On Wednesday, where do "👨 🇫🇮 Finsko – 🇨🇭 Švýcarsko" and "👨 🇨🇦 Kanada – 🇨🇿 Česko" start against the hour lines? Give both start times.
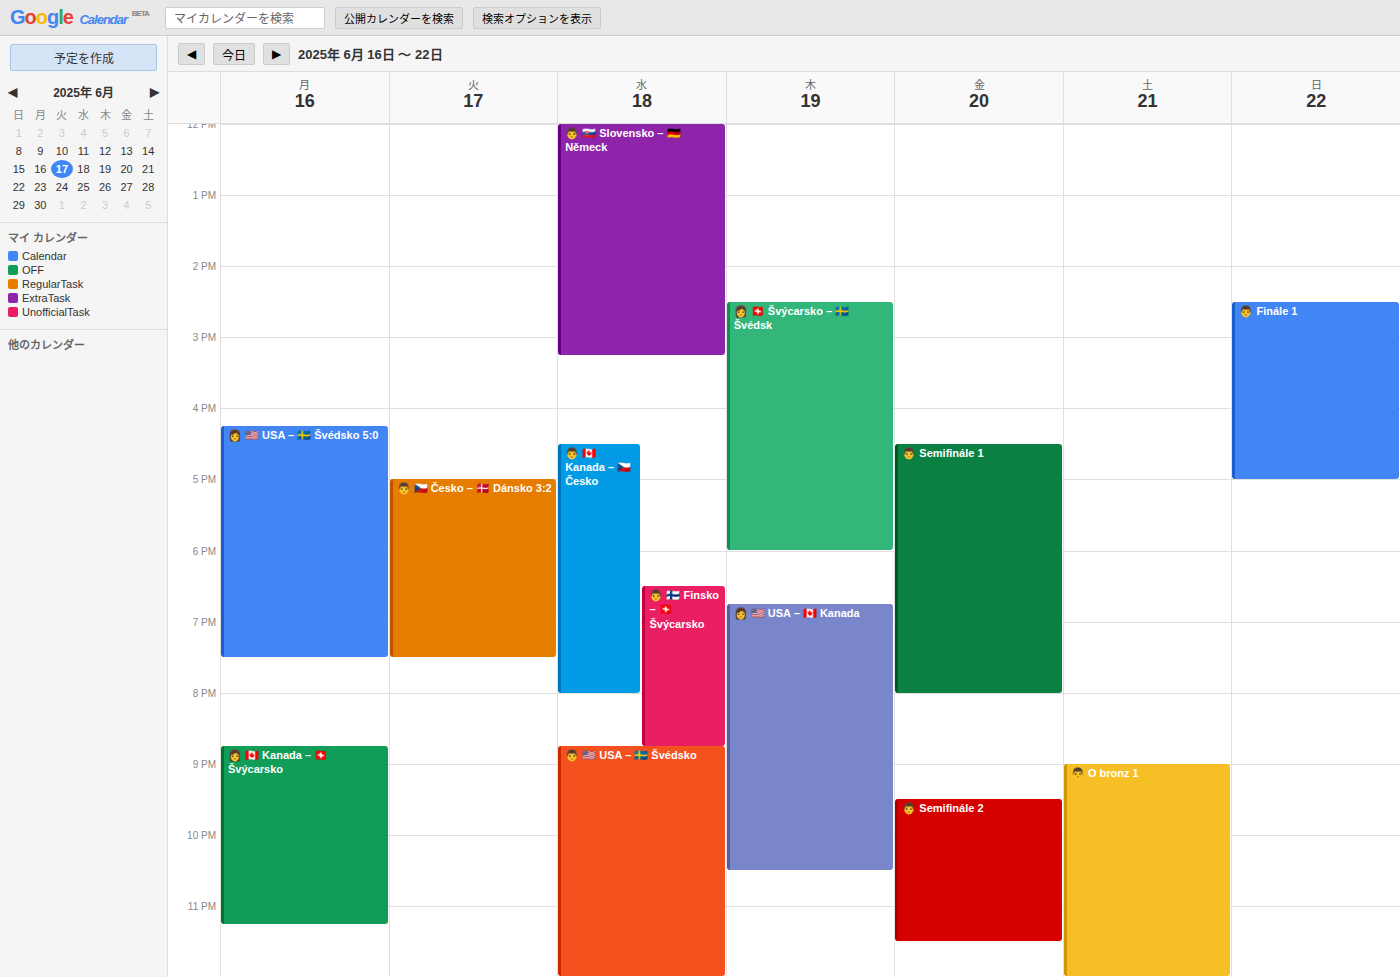
"👨 🇫🇮 Finsko – 🇨🇭 Švýcarsko": 6:30 PM, halfway between the 6 PM and 7 PM lines. "👨 🇨🇦 Kanada – 🇨🇿 Česko": 4:30 PM, halfway between the 4 PM and 5 PM lines.